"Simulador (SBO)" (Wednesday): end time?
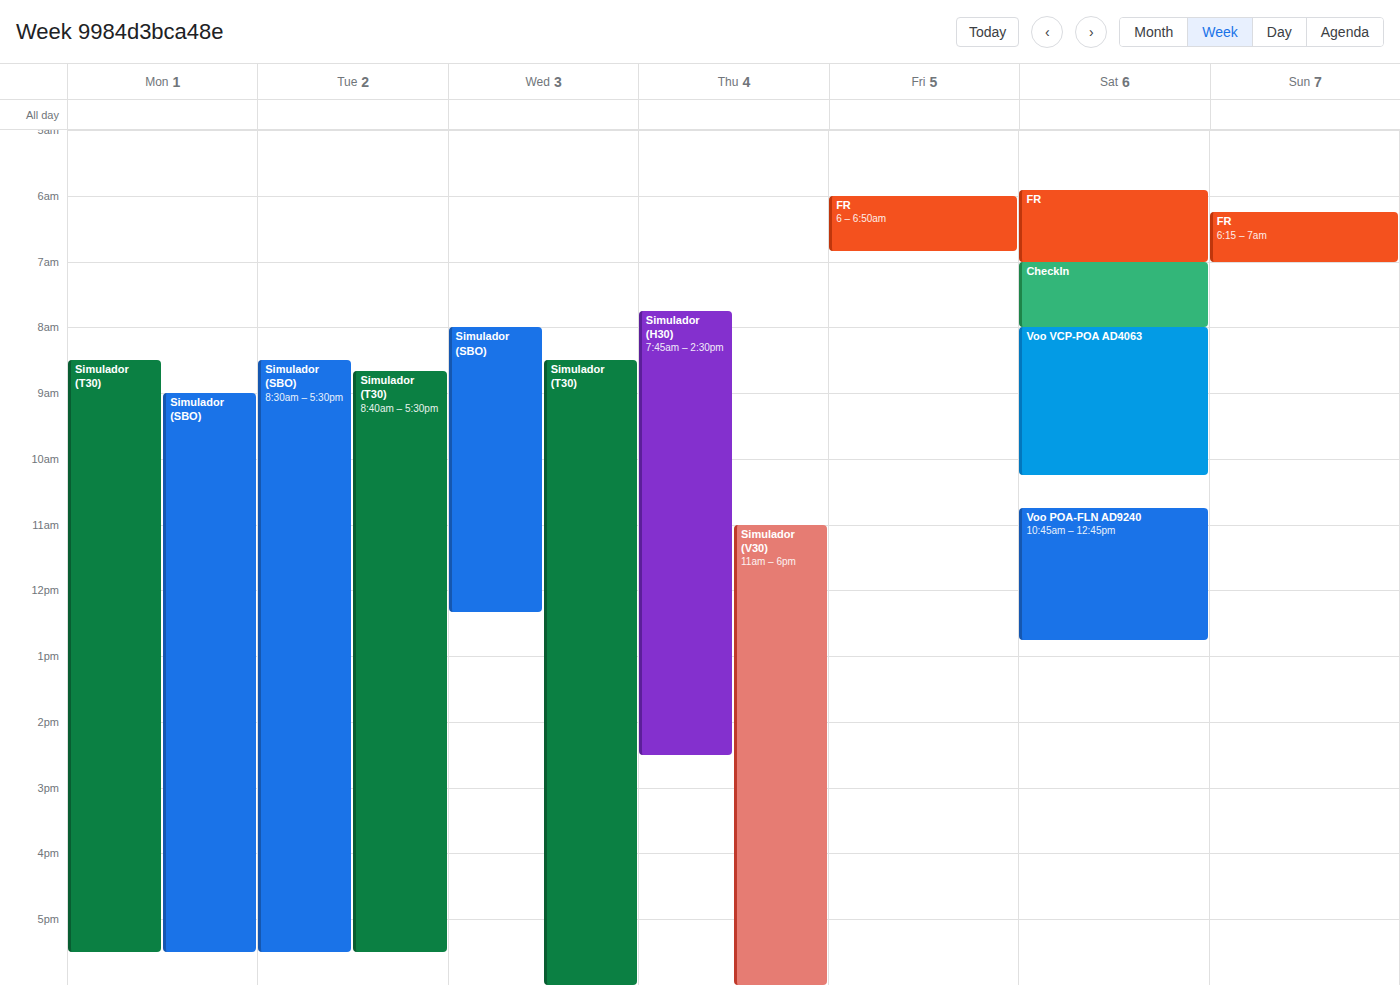
12:20 PM